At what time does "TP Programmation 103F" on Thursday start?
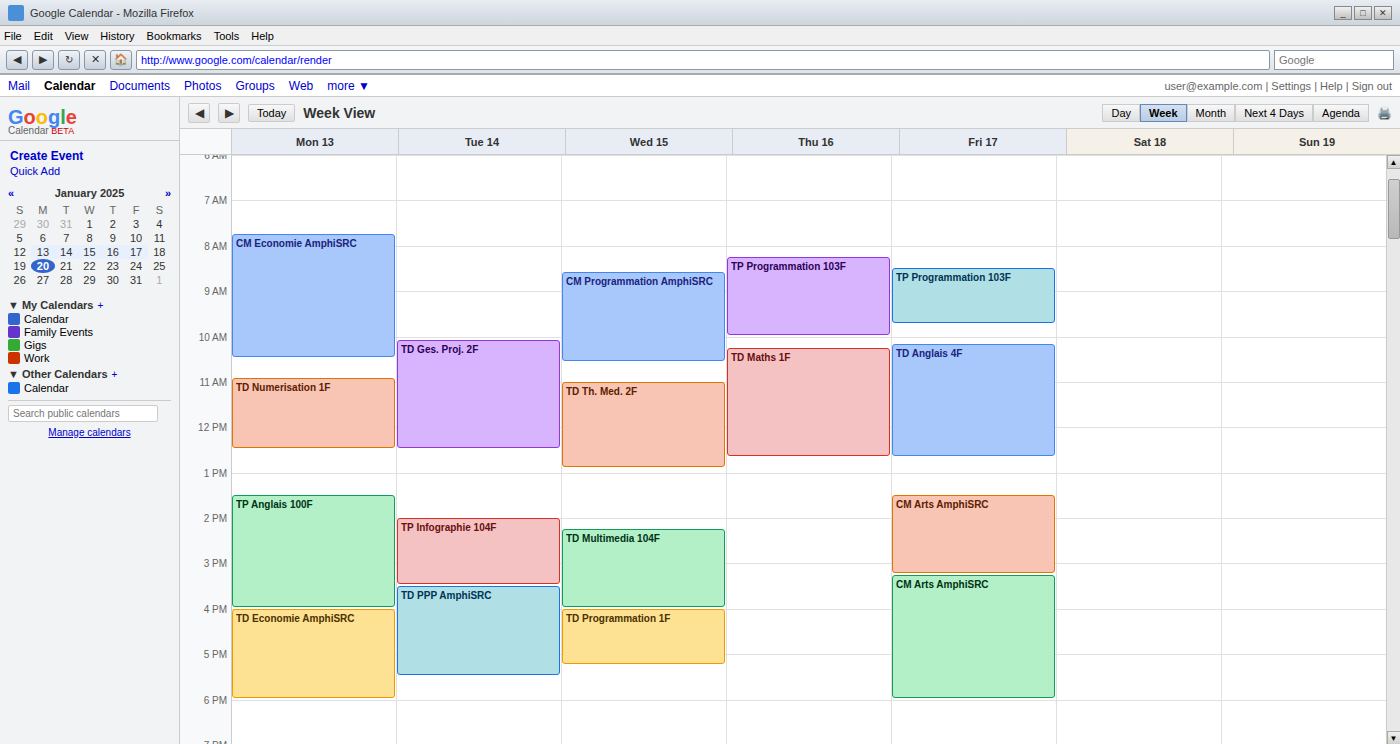
8:15 AM